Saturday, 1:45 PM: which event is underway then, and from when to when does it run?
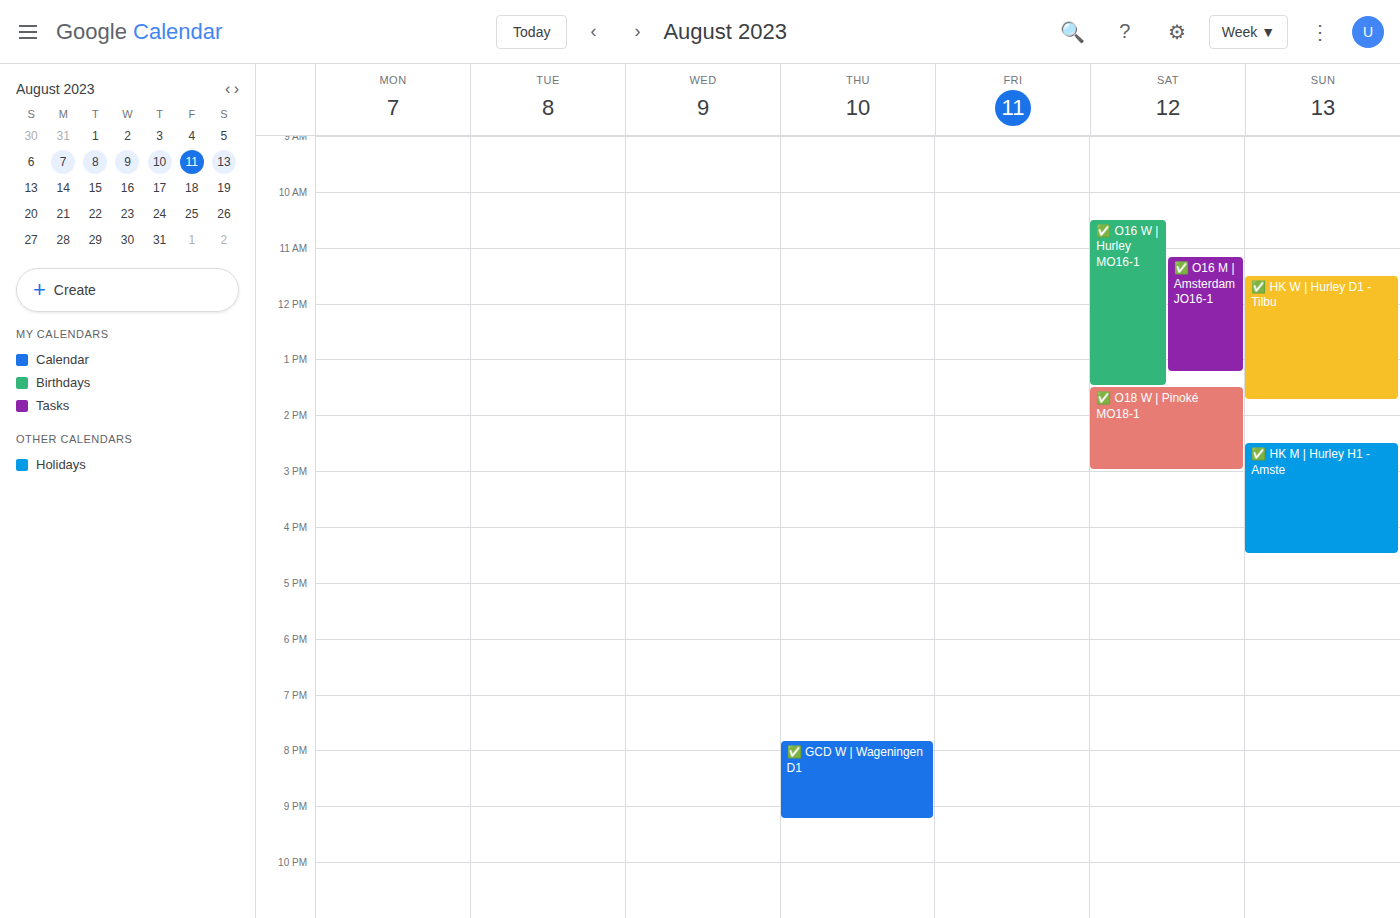
"✅ O18 W | Pinoké MO18-1", 1:30 PM to 3:00 PM